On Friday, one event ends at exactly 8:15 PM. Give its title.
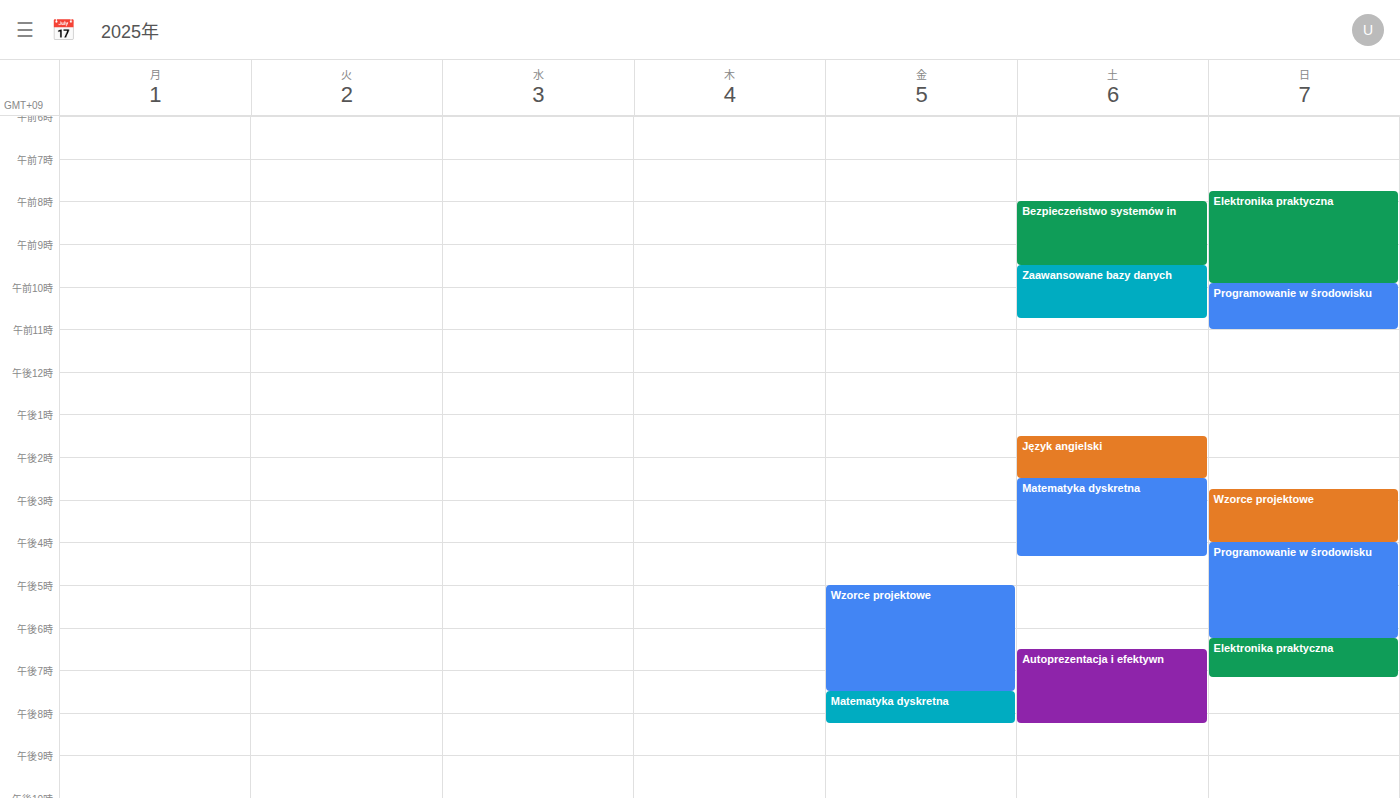
"Matematyka dyskretna"